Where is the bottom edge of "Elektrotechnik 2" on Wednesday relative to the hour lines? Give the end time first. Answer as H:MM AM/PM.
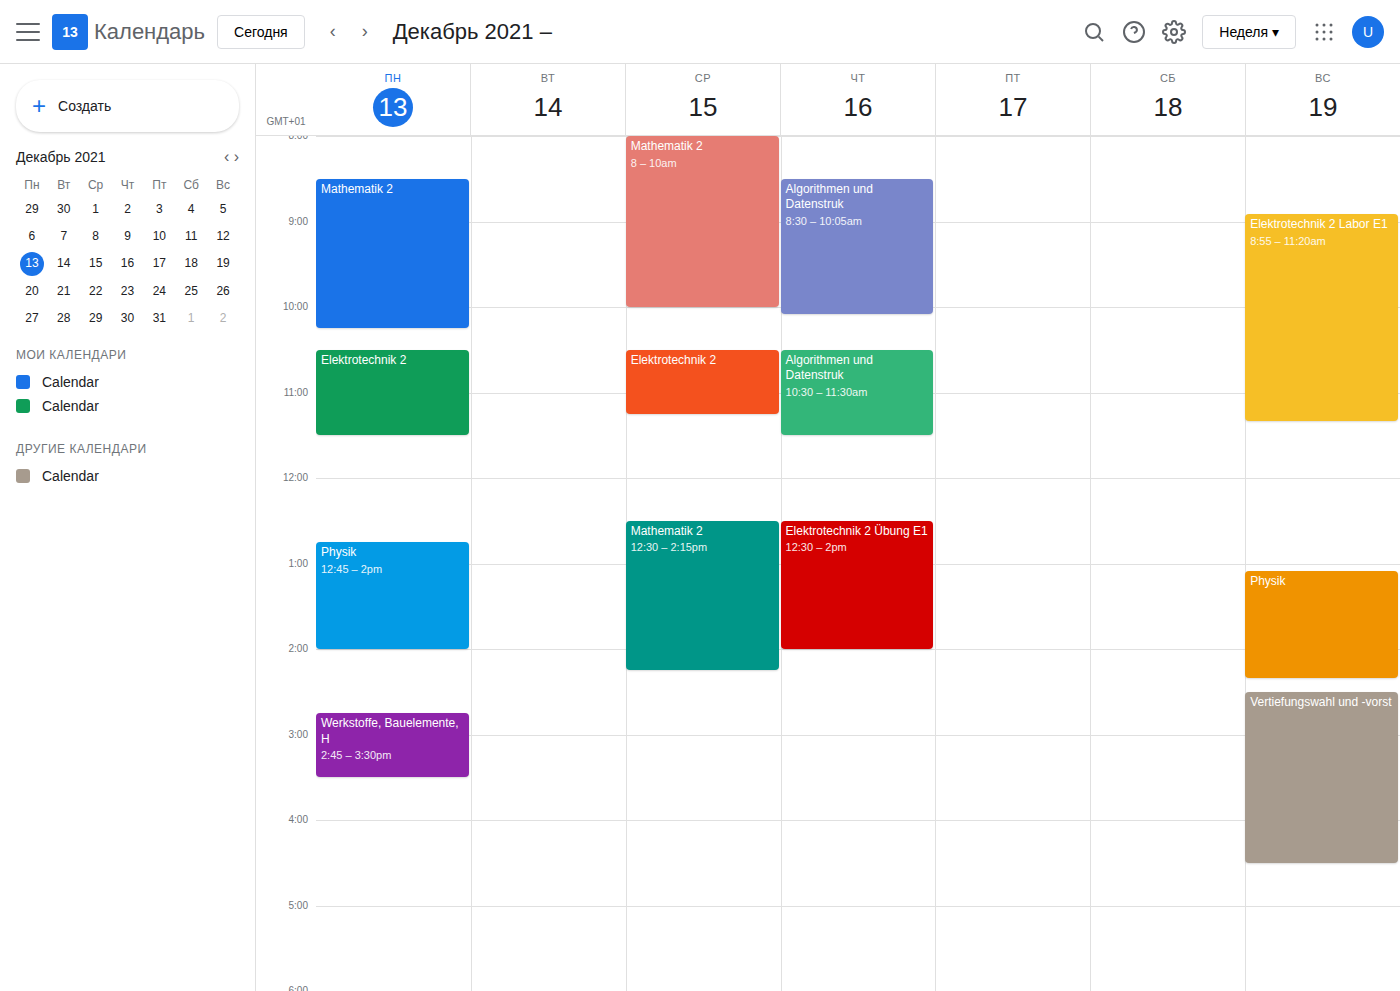
11:15 AM -- neither: a quarter of the way from the 11 AM line to the 12 PM line.